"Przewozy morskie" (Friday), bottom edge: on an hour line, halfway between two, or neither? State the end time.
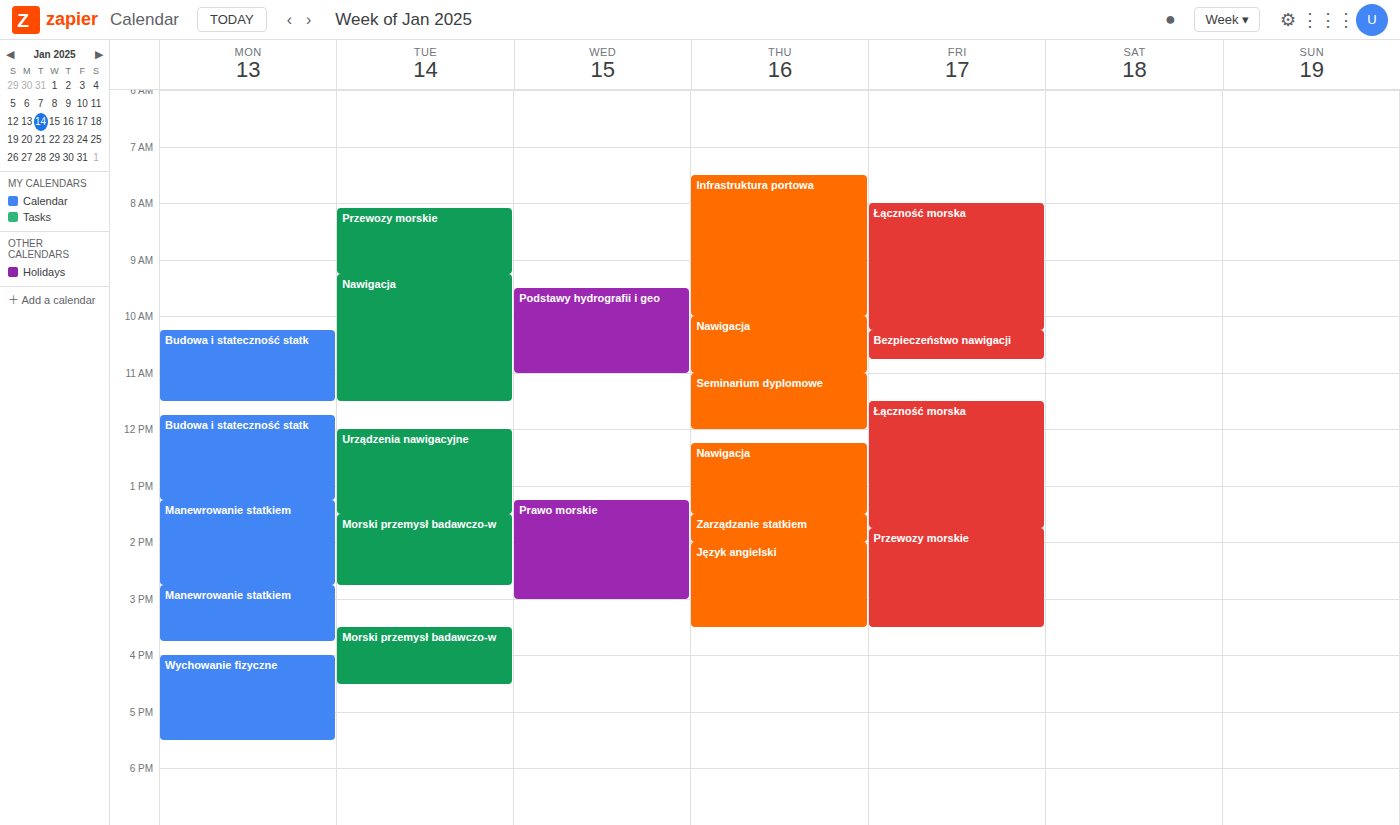
3:30 PM -- halfway between the 3 PM and 4 PM lines.